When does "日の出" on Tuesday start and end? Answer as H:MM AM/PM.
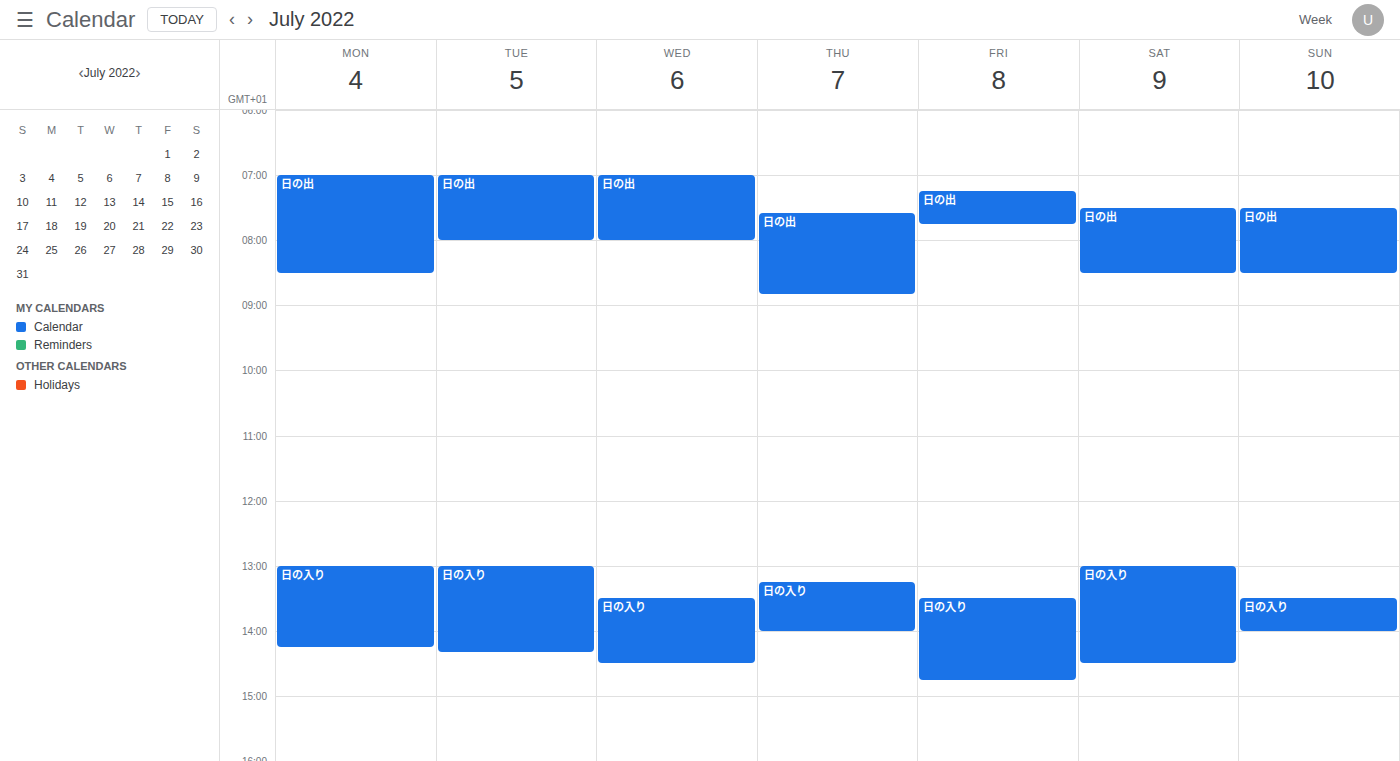
7:00 AM to 8:00 AM